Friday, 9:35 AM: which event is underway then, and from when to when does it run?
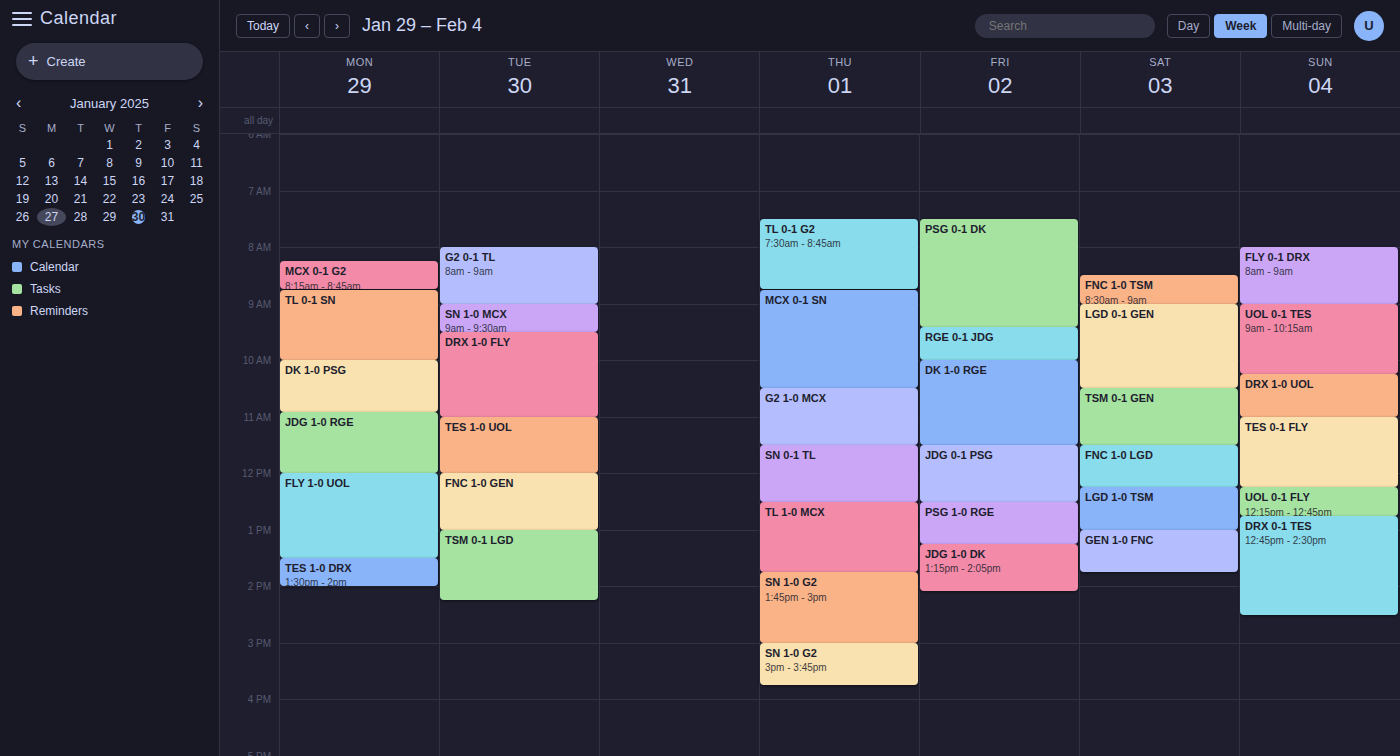
"RGE 0-1 JDG", 9:25 AM to 10:00 AM